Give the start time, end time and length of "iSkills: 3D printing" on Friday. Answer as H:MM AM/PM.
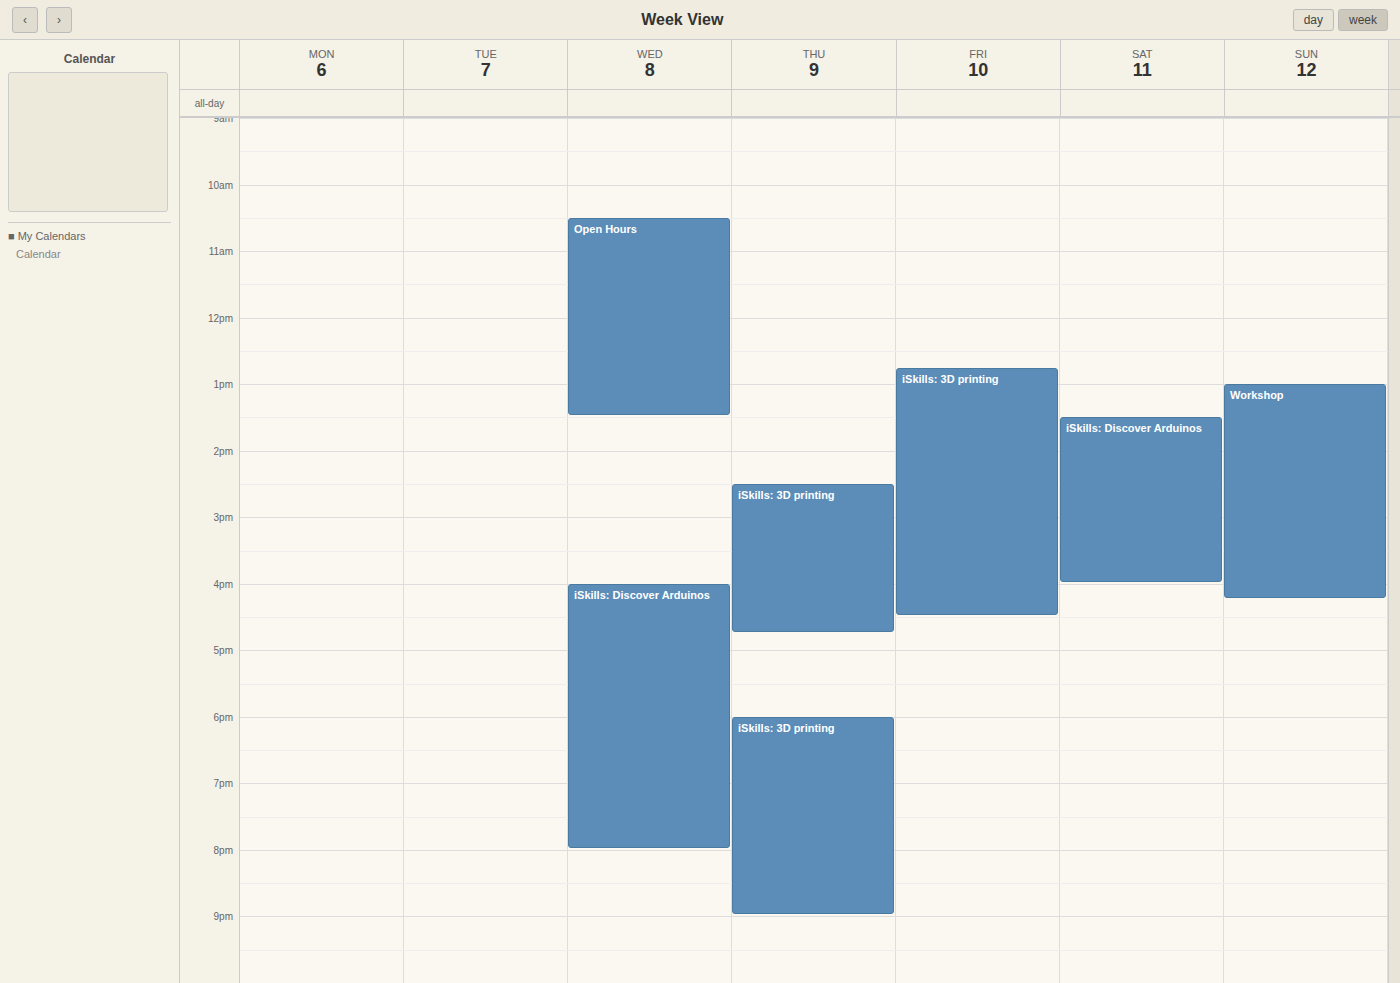
12:45 PM to 4:30 PM, 3 hours 45 minutes